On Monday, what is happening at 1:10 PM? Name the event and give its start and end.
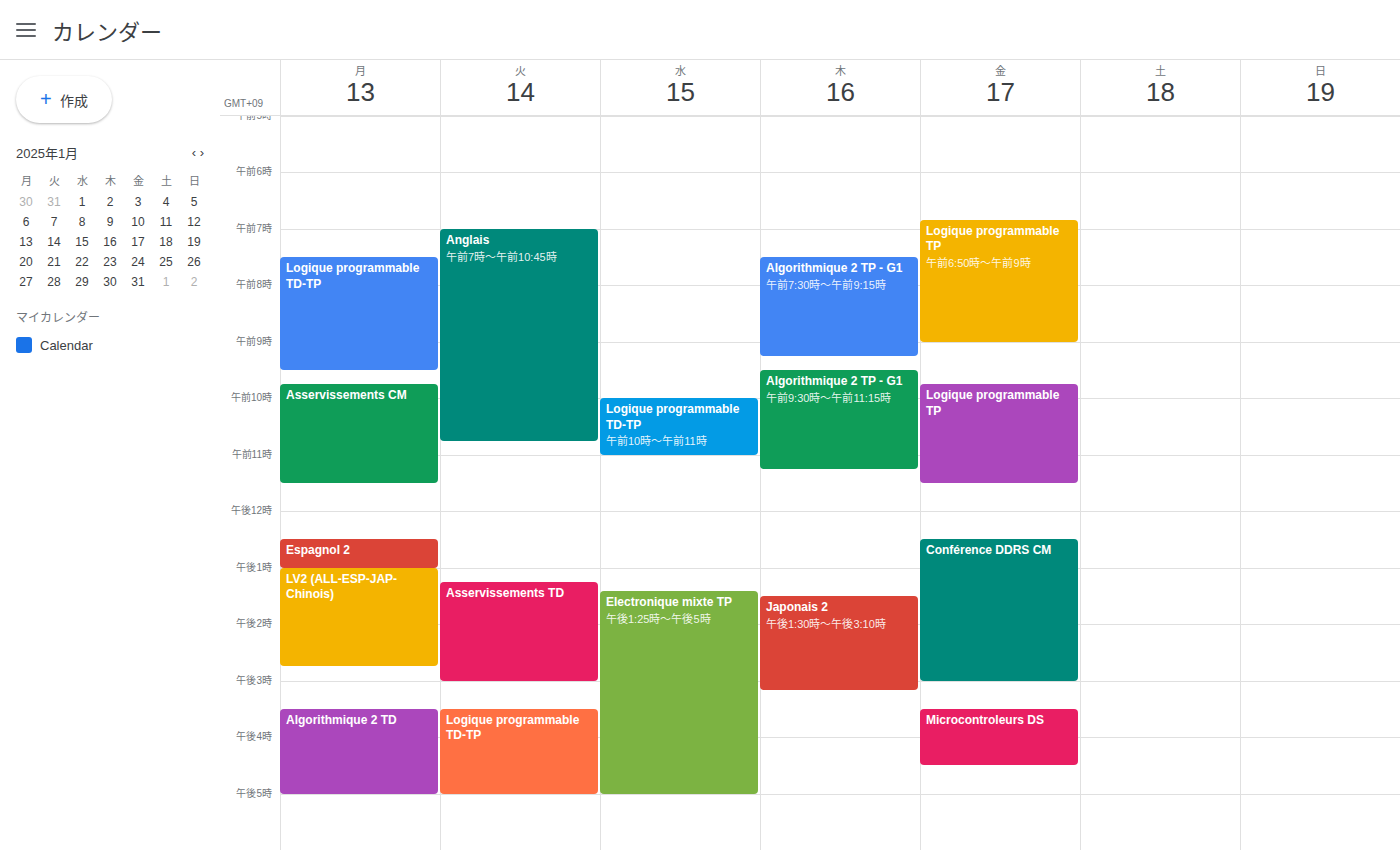
"LV2 (ALL-ESP-JAP-Chinois)", 1:00 PM to 2:45 PM